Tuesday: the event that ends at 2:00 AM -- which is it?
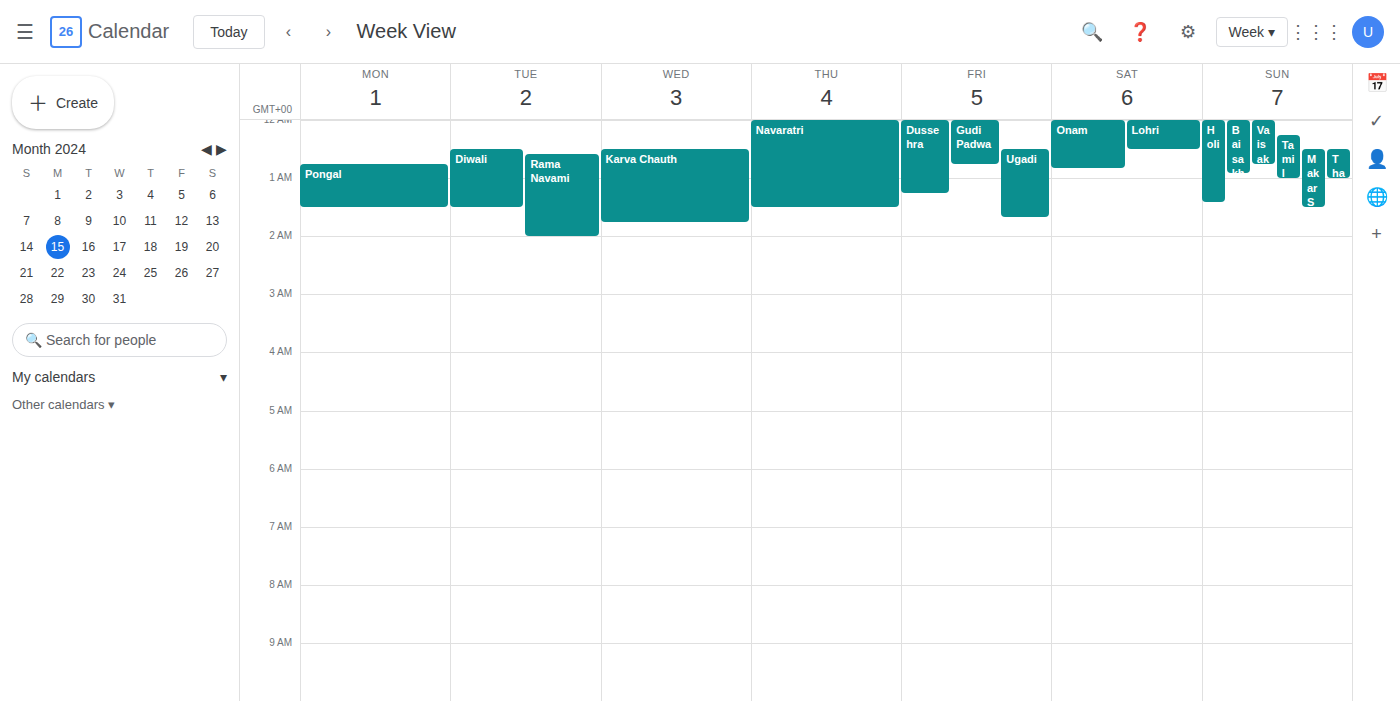
"Rama Navami"